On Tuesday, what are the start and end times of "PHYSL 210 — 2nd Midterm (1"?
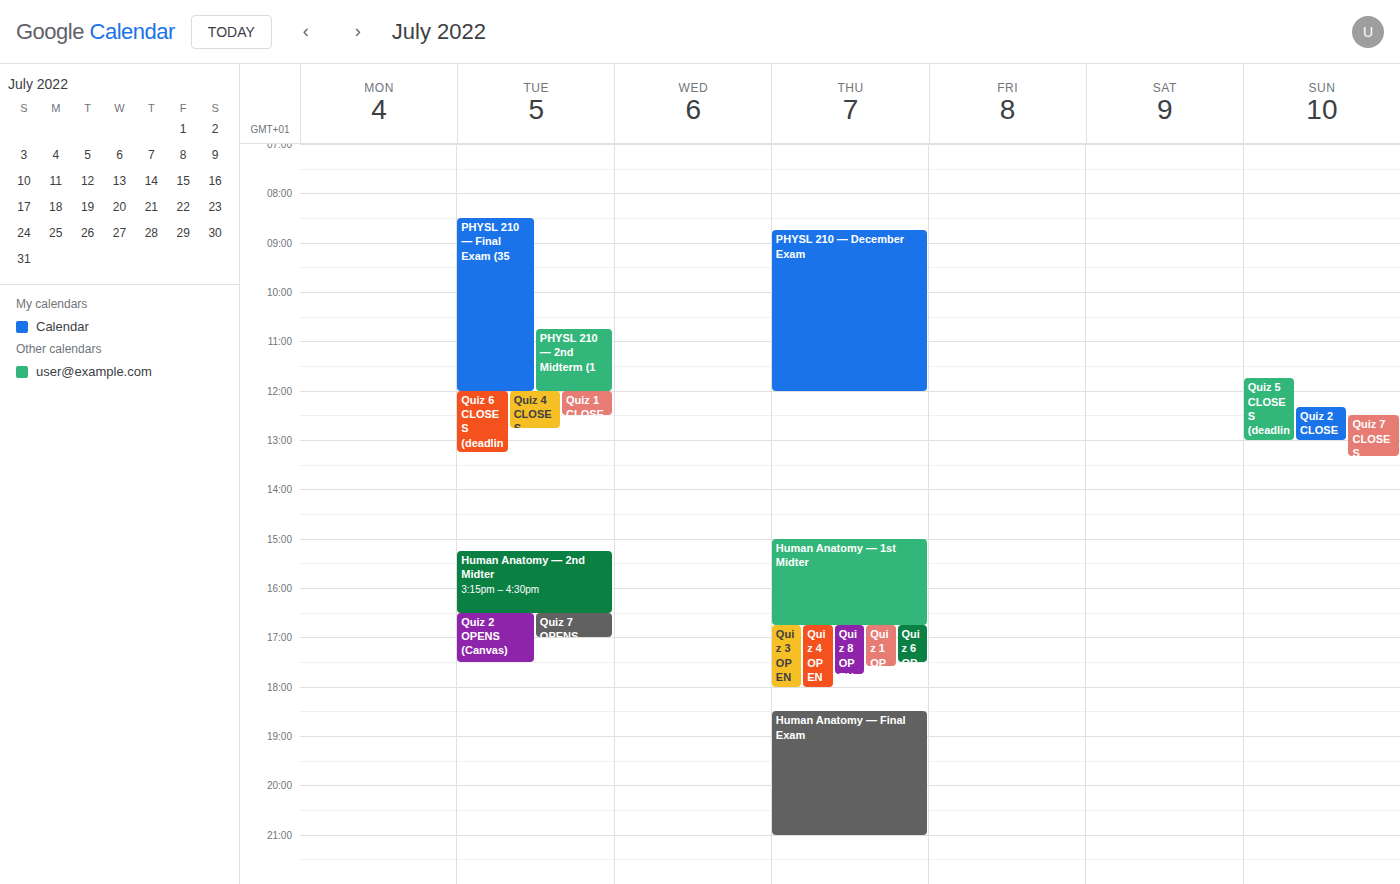
10:45 AM to 12:00 PM